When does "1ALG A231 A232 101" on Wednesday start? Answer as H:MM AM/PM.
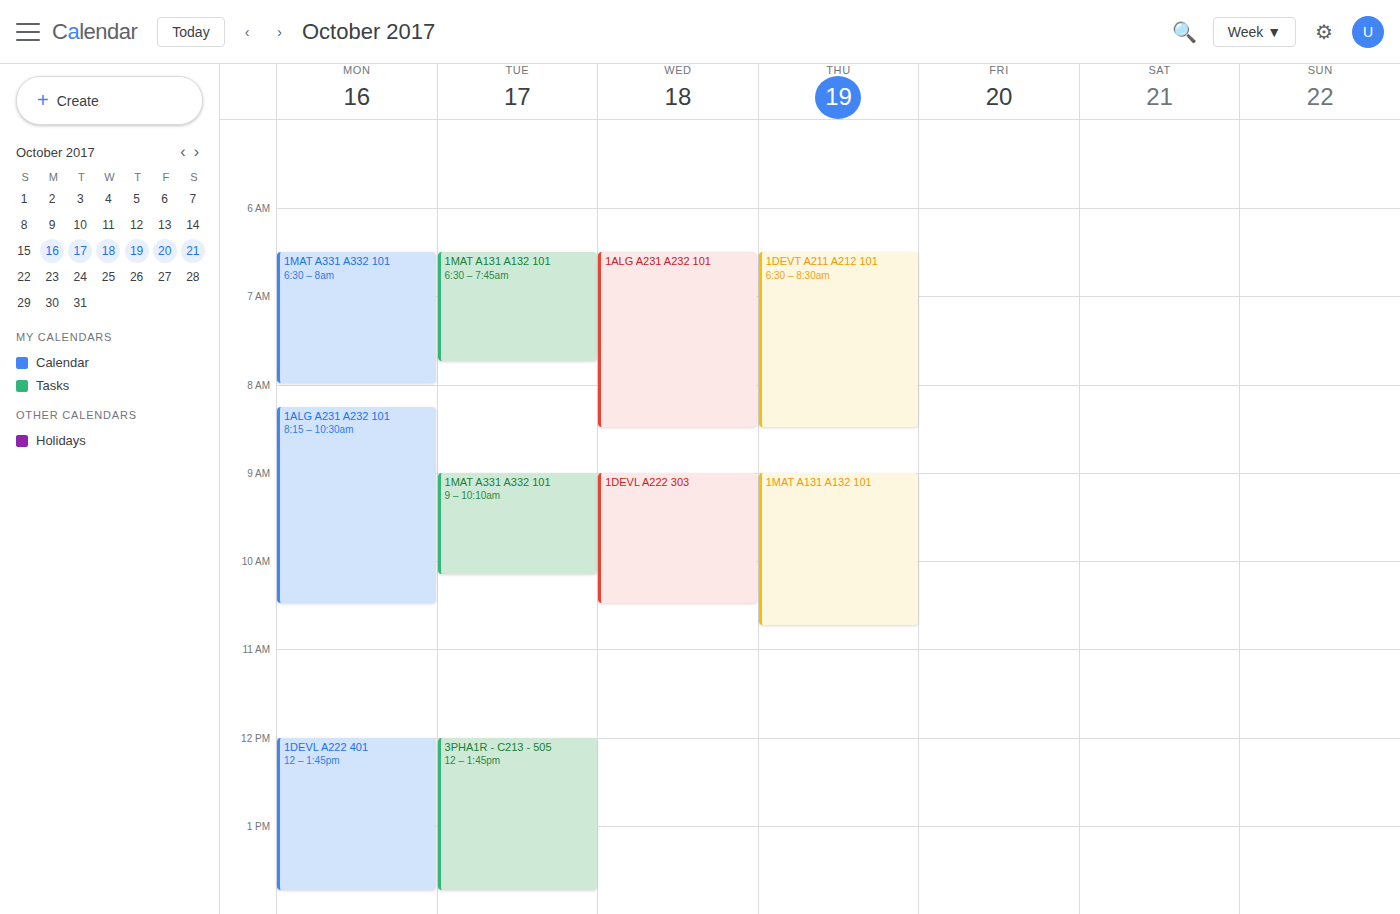
6:30 AM